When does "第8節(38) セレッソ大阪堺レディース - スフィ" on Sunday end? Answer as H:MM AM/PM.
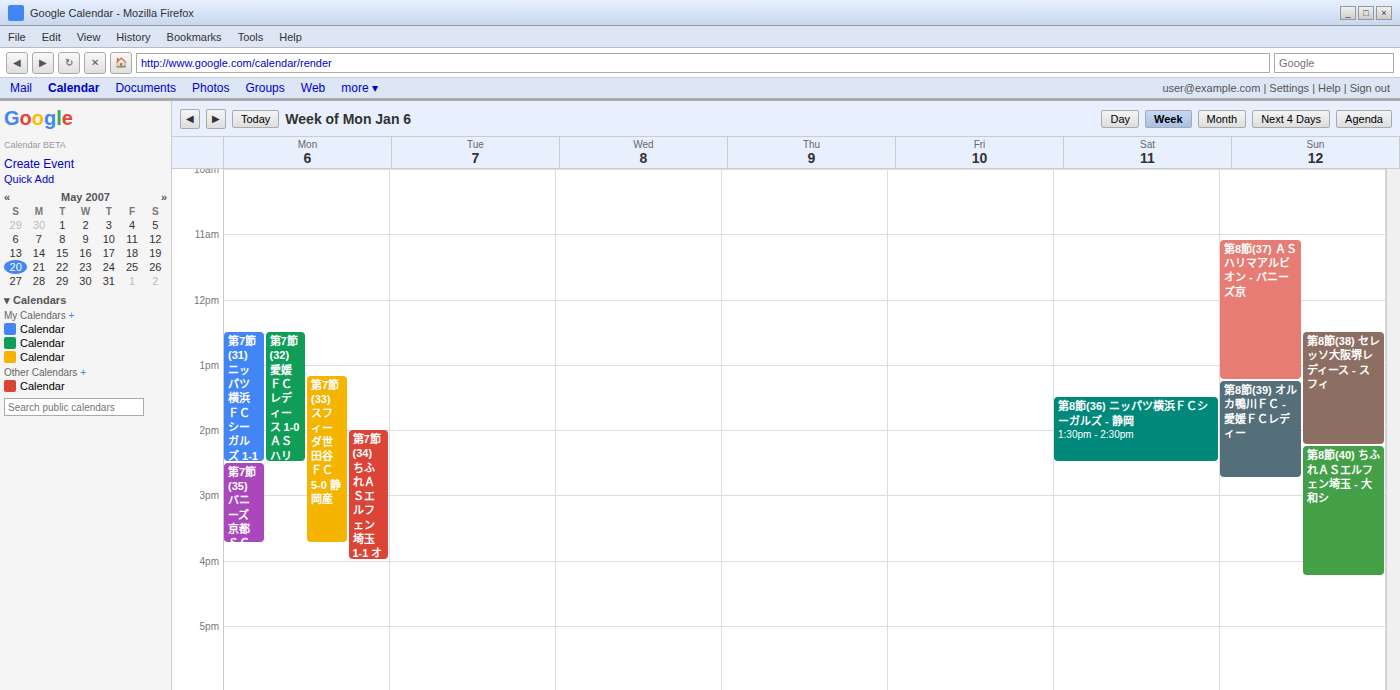
2:15 PM